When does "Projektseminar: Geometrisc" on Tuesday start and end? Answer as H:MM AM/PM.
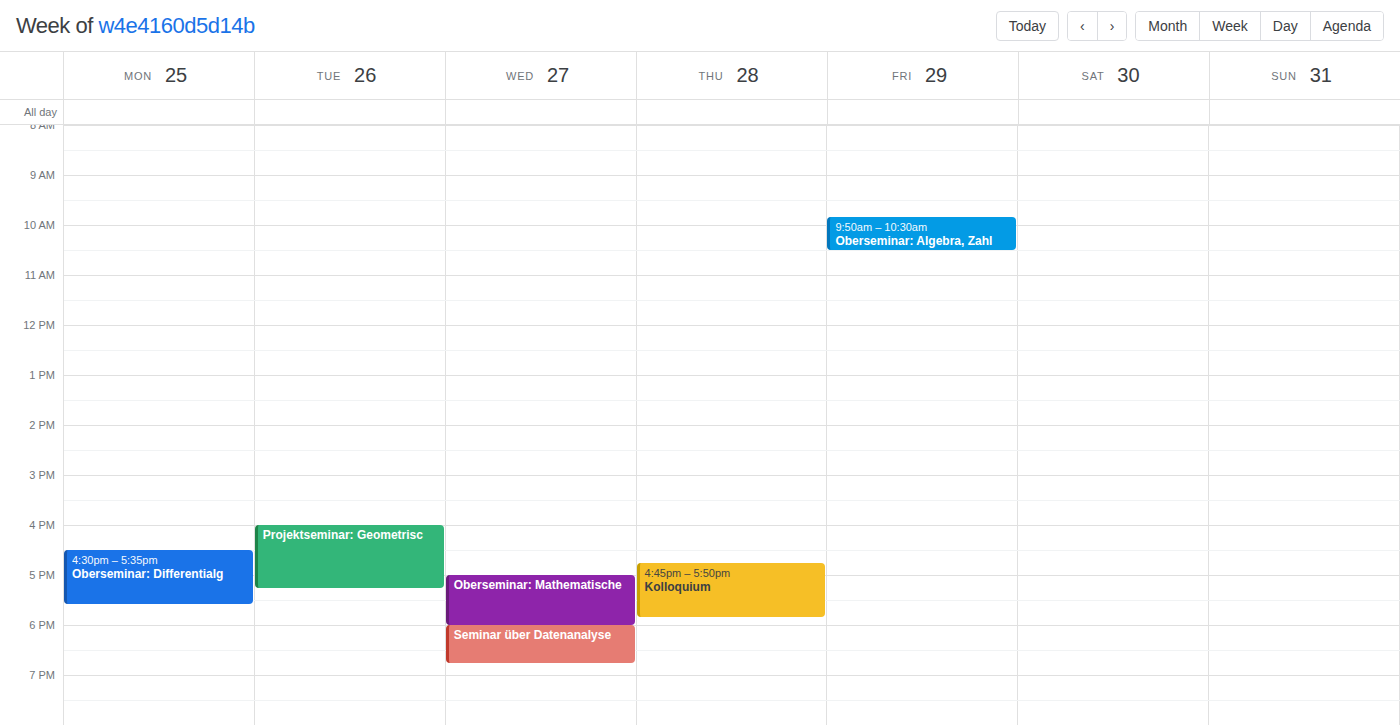
4:00 PM to 5:15 PM